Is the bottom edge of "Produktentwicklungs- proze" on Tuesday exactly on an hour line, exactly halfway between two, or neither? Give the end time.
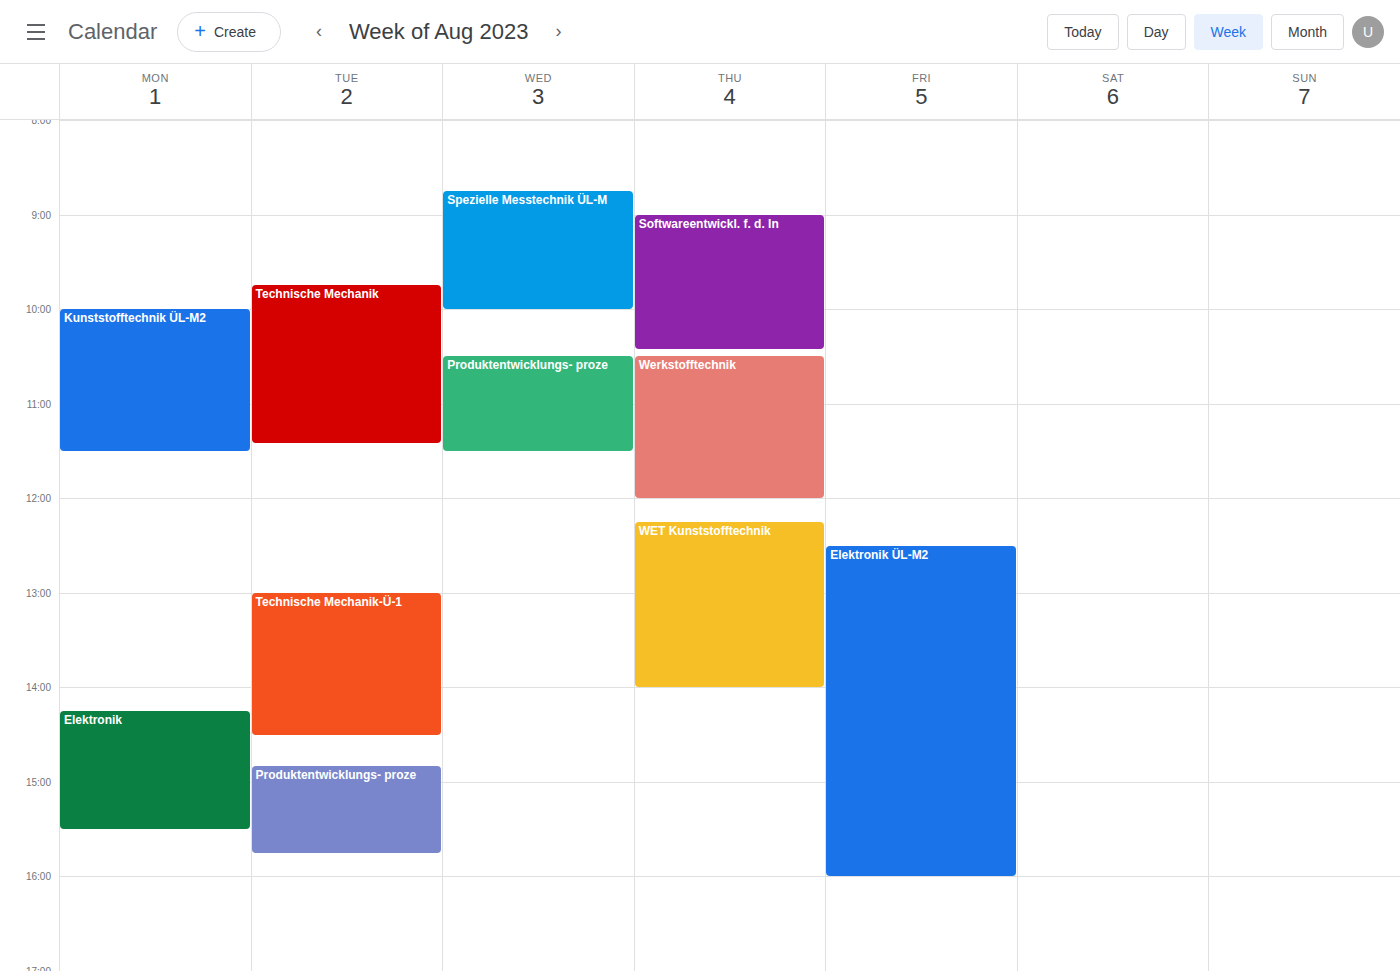
3:45 PM -- neither: three quarters of the way from the 3 PM line to the 4 PM line.